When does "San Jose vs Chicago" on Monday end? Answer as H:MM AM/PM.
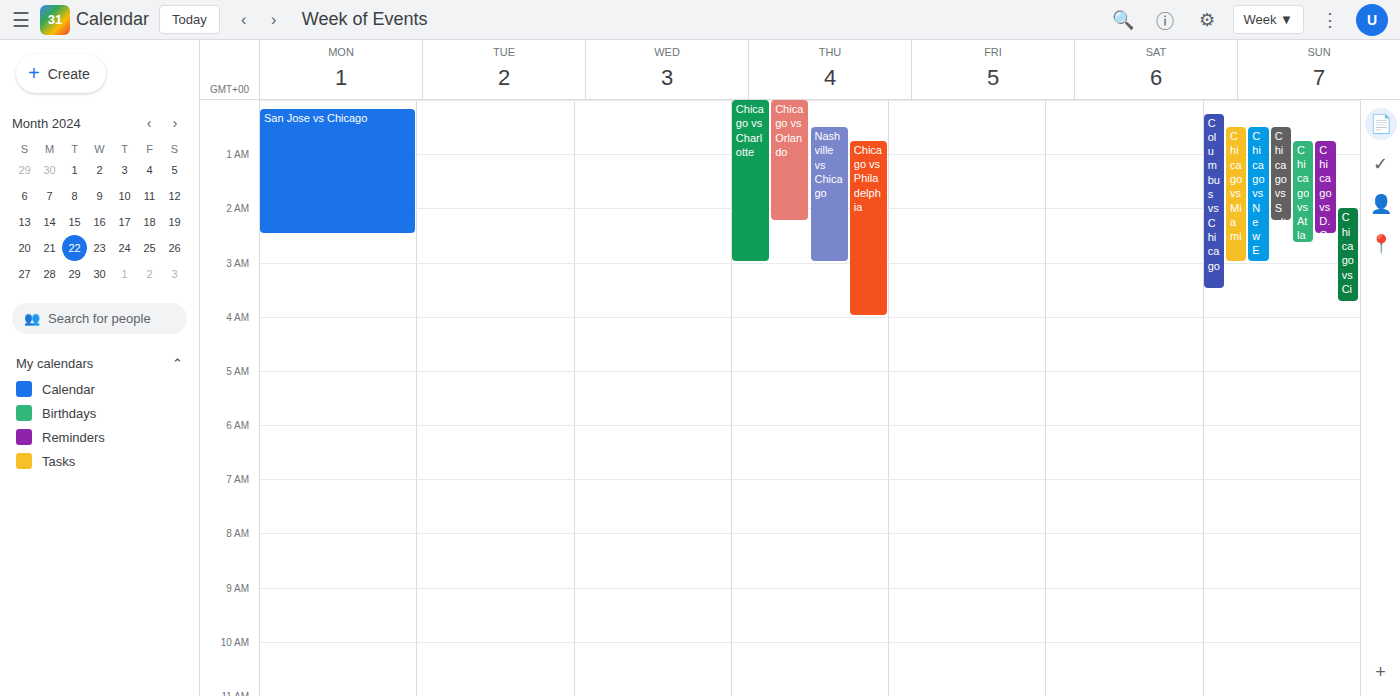
2:30 AM